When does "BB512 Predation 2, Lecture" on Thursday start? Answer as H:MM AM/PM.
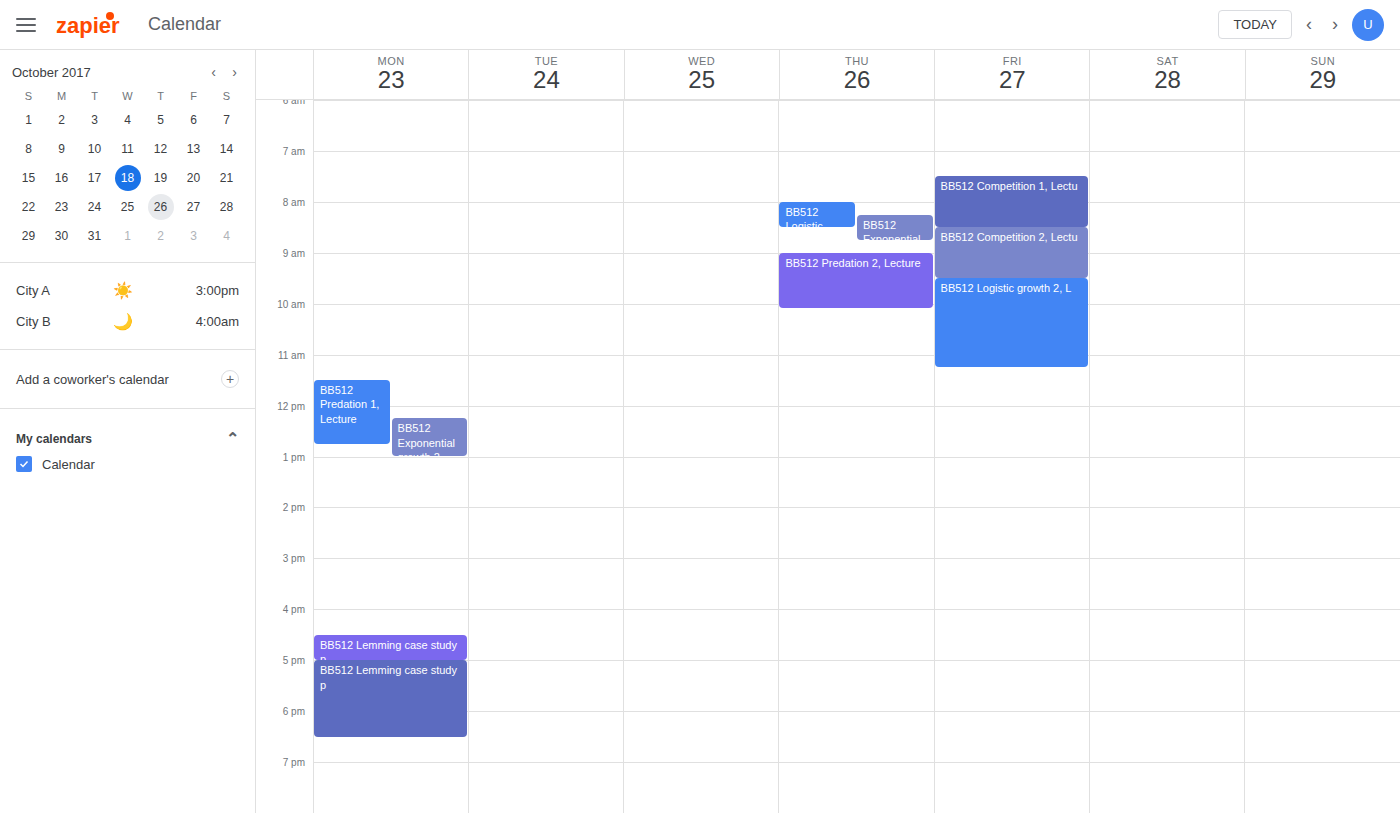
9:00 AM